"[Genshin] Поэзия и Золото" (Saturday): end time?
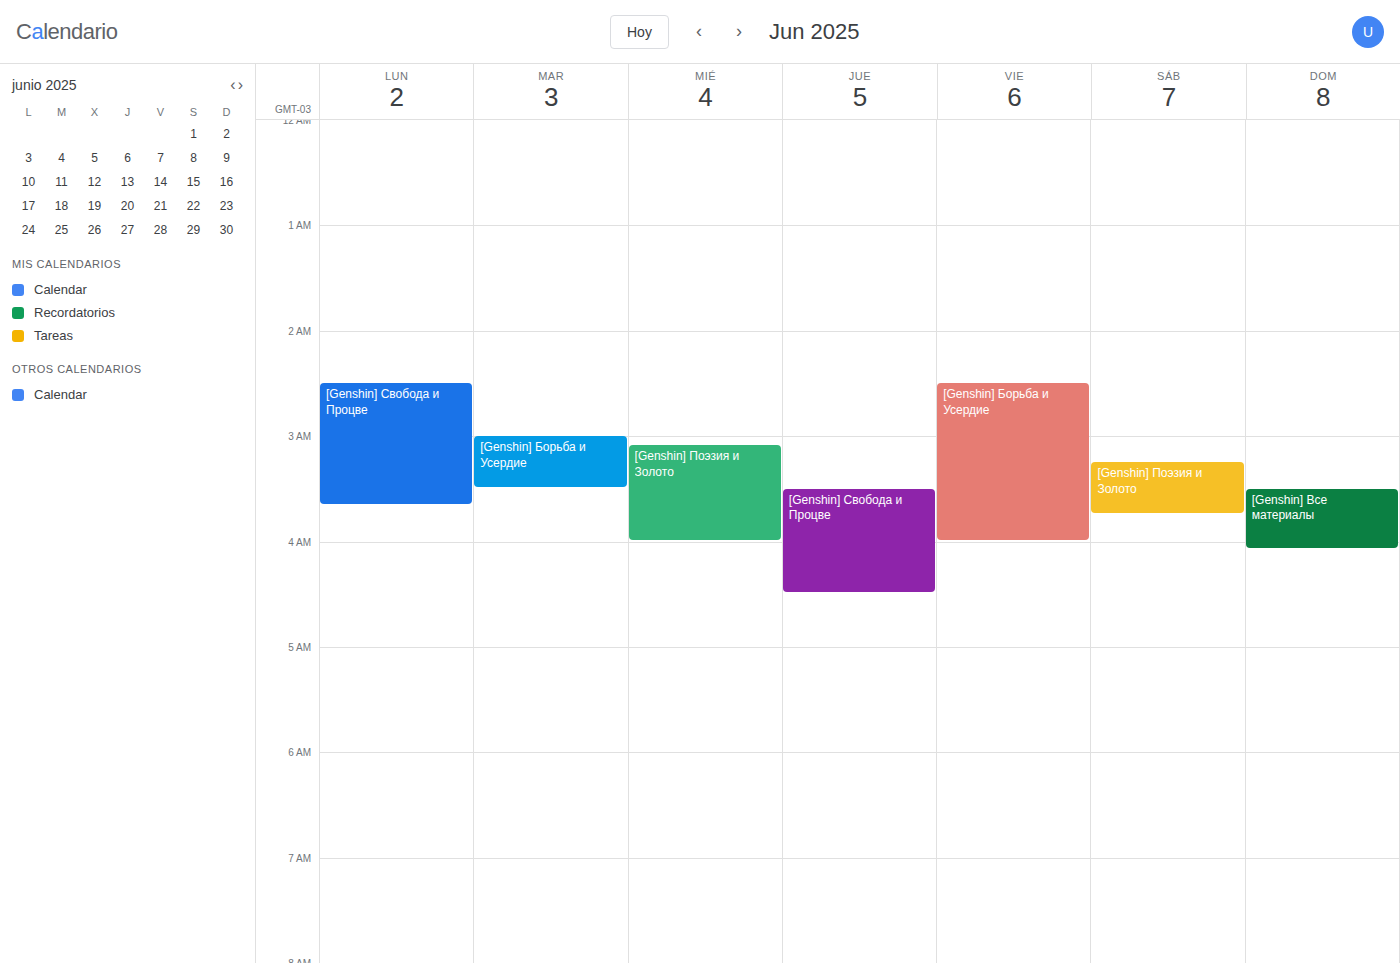
3:45 AM